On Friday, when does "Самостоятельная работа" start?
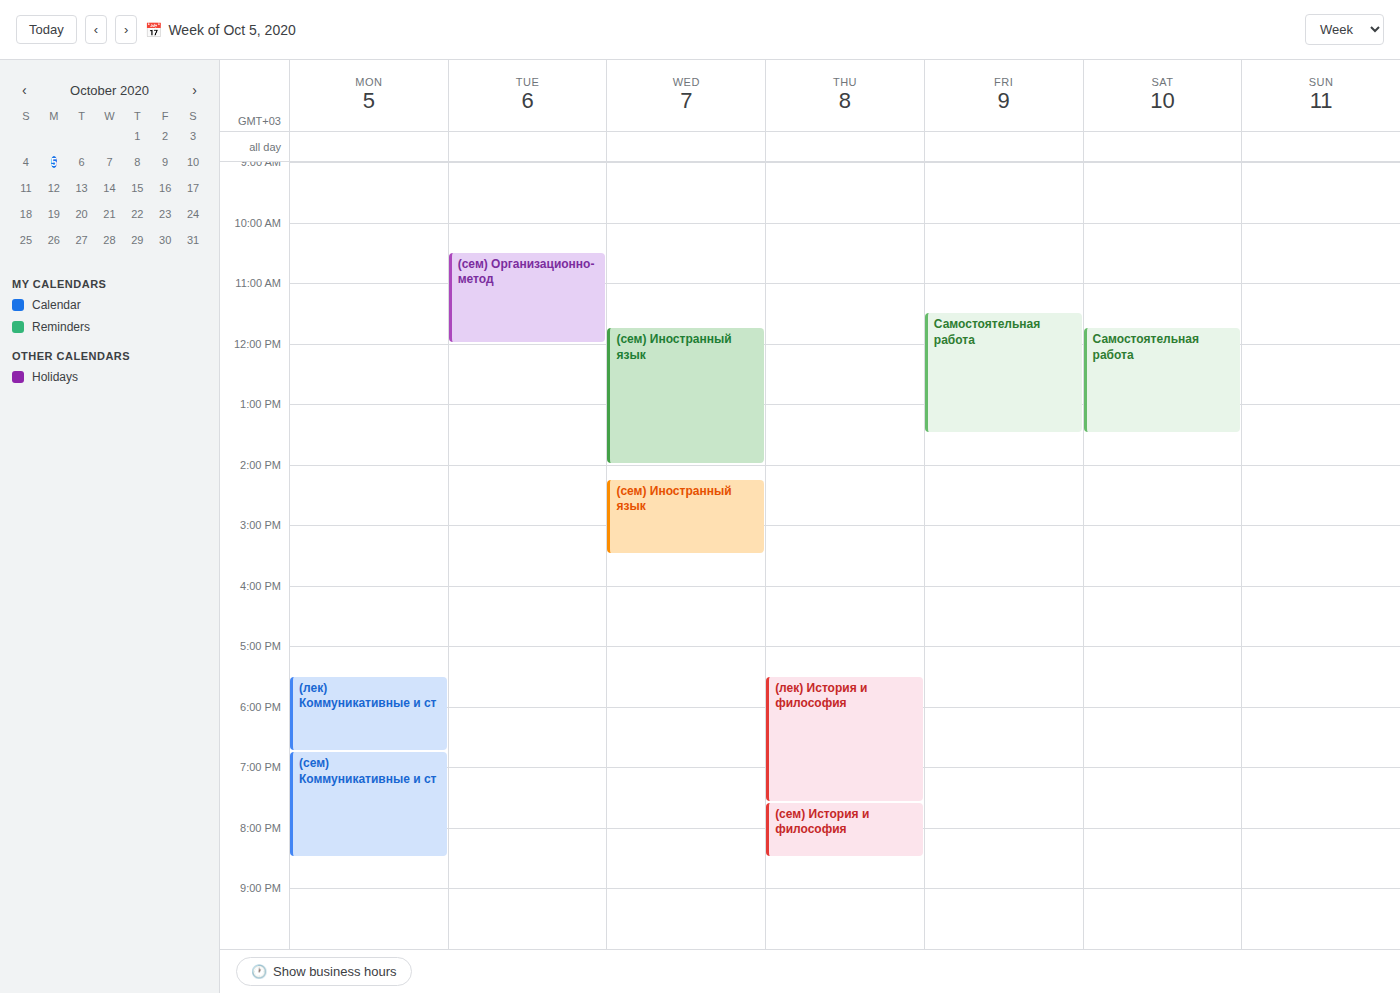
11:30 AM